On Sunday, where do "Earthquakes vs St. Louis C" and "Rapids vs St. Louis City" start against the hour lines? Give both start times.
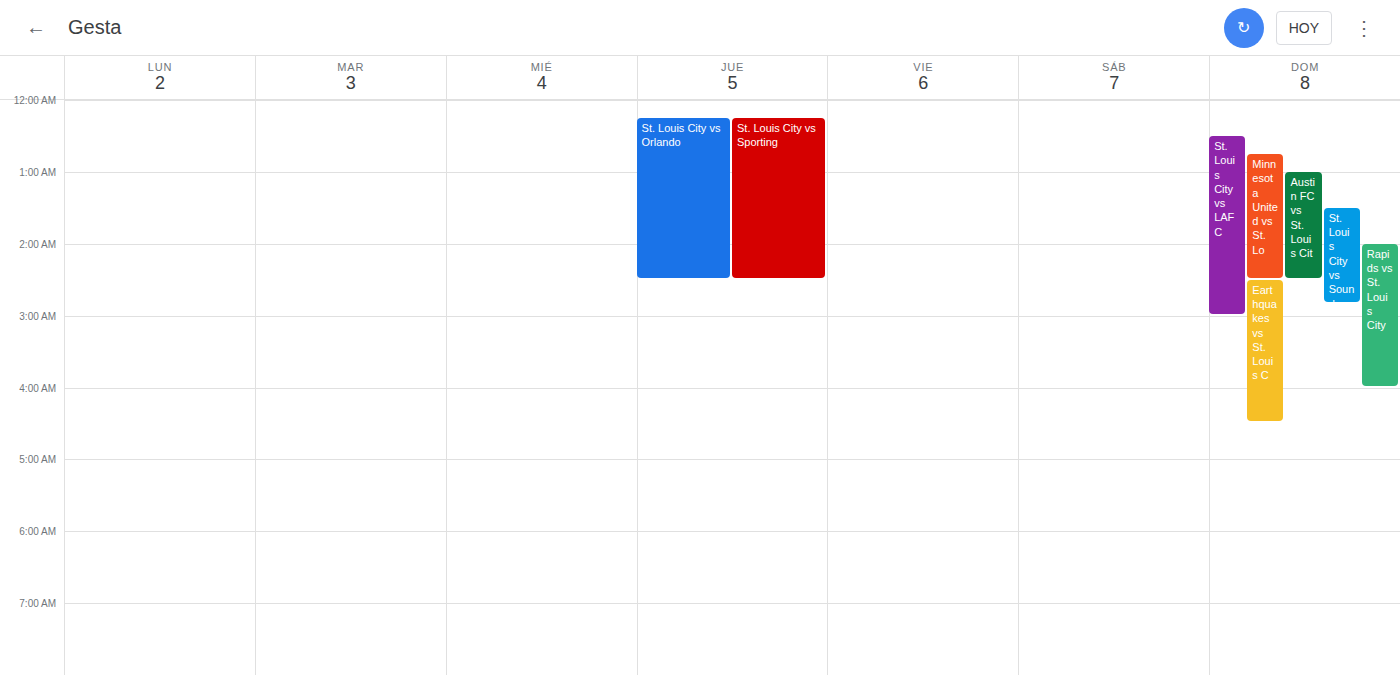
"Earthquakes vs St. Louis C": 2:30 AM, halfway between the 2 AM and 3 AM lines. "Rapids vs St. Louis City": 2:00 AM, exactly on the 2 AM line.